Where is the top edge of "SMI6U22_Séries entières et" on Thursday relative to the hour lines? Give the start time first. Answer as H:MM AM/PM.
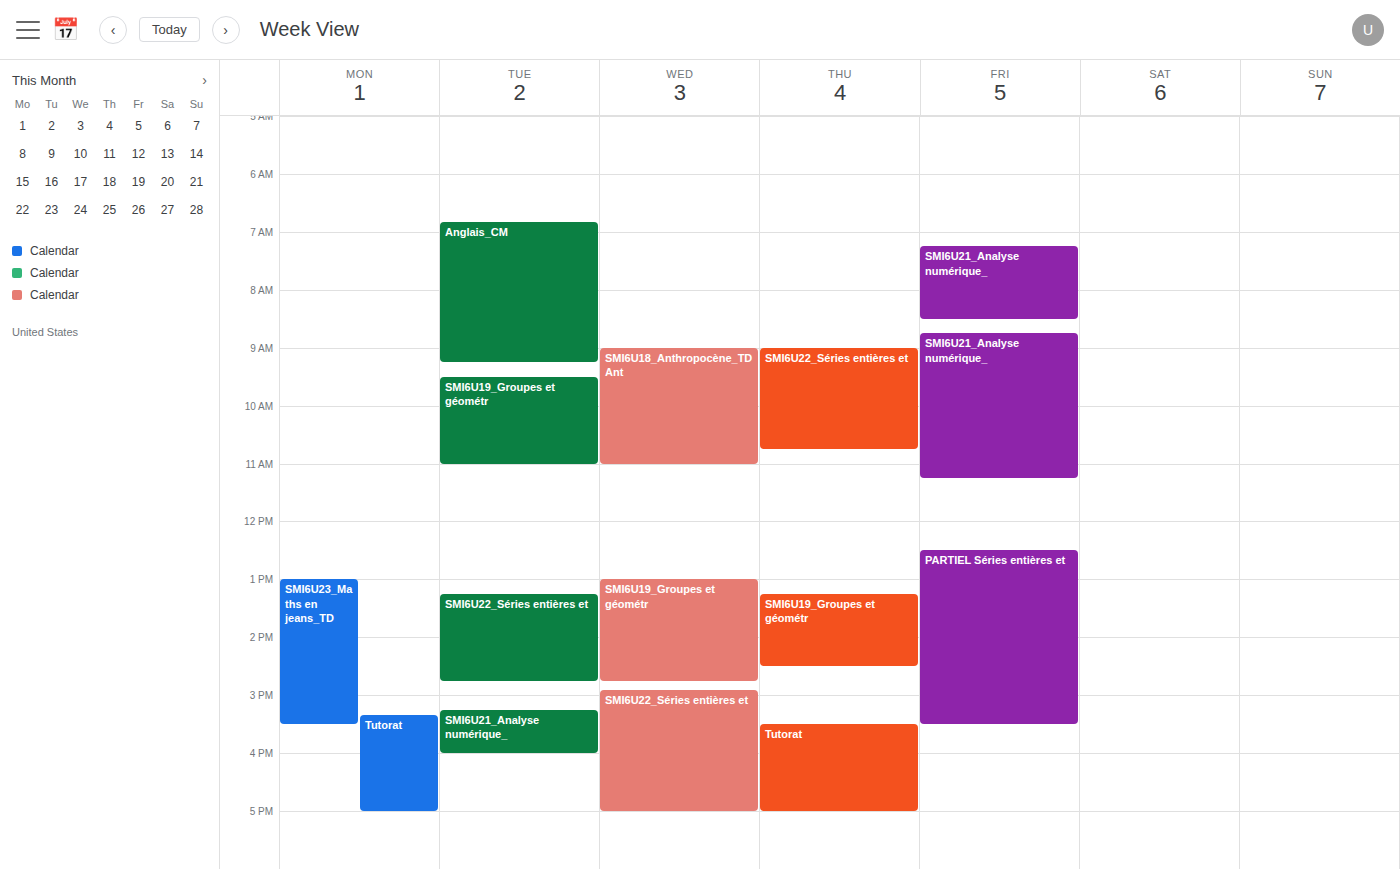
9:00 AM -- exactly on the 9 AM line.